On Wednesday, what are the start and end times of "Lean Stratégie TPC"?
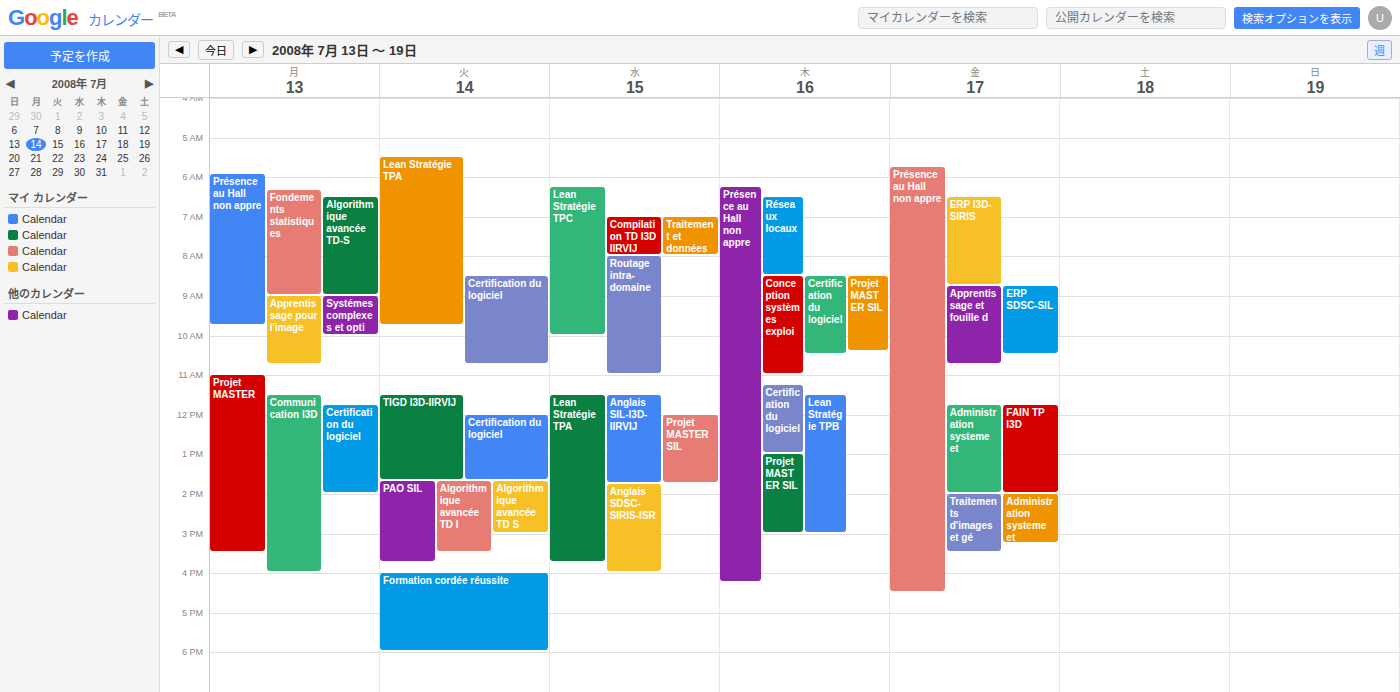
06:15 to 10:00